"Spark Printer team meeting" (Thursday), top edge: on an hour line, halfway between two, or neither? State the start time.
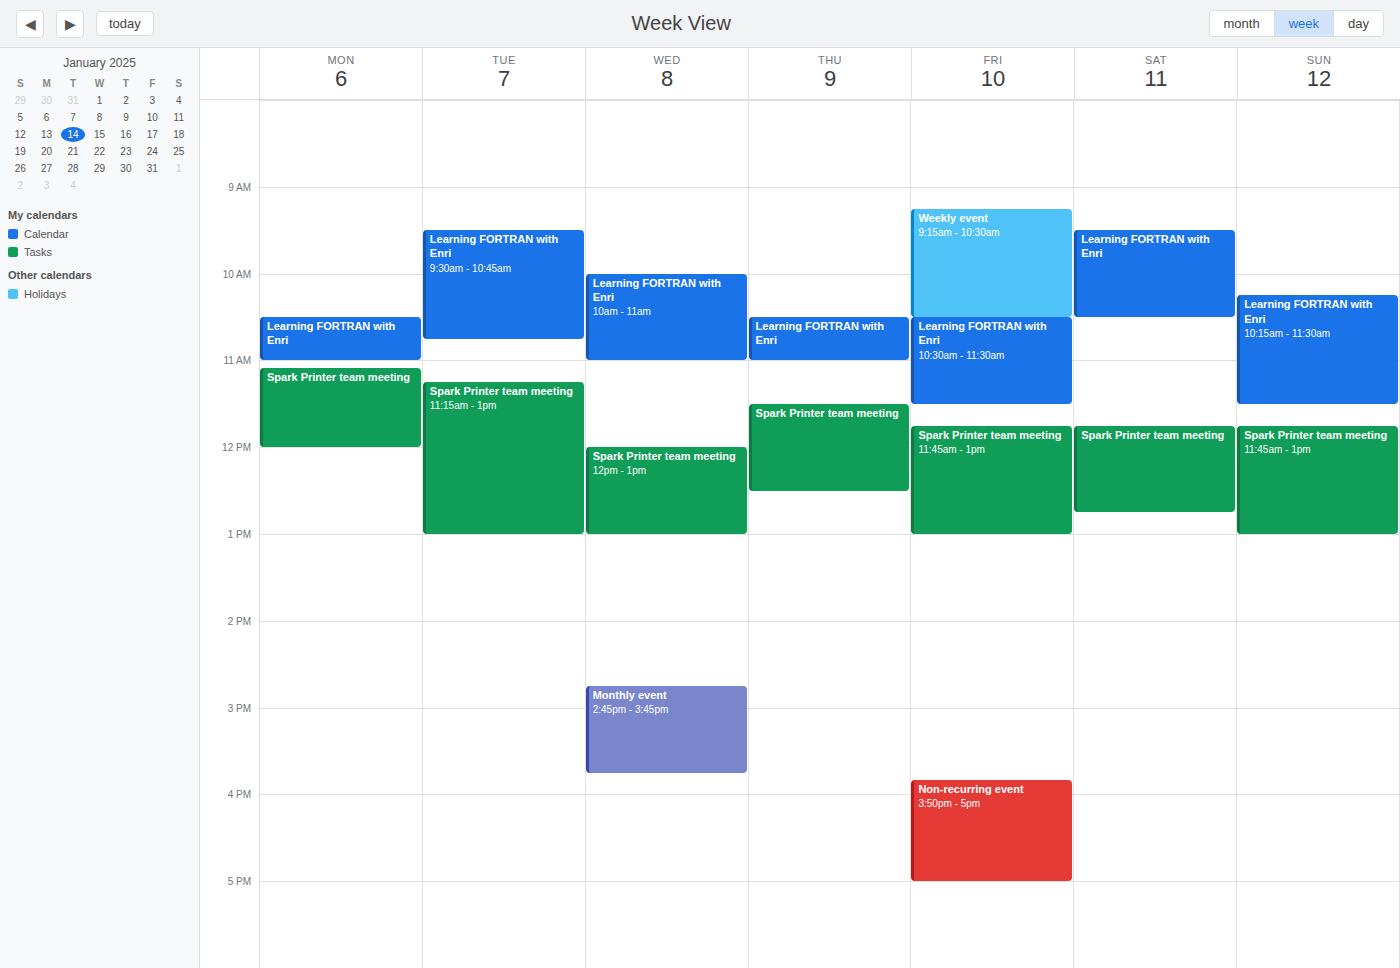
11:30 AM -- halfway between the 11 AM and 12 PM lines.